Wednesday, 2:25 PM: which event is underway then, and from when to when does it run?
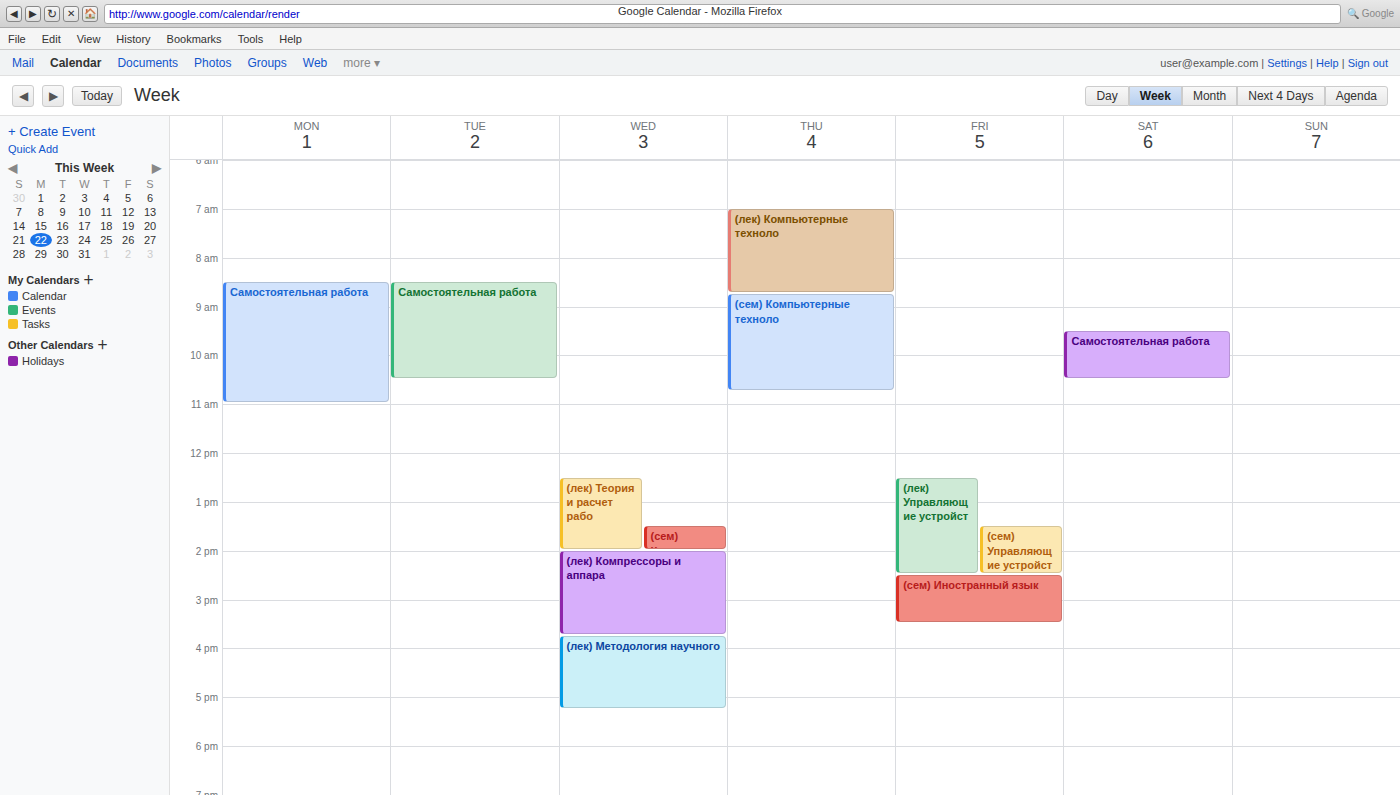
"(лек) Компрессоры и аппара", 2:00 PM to 3:45 PM